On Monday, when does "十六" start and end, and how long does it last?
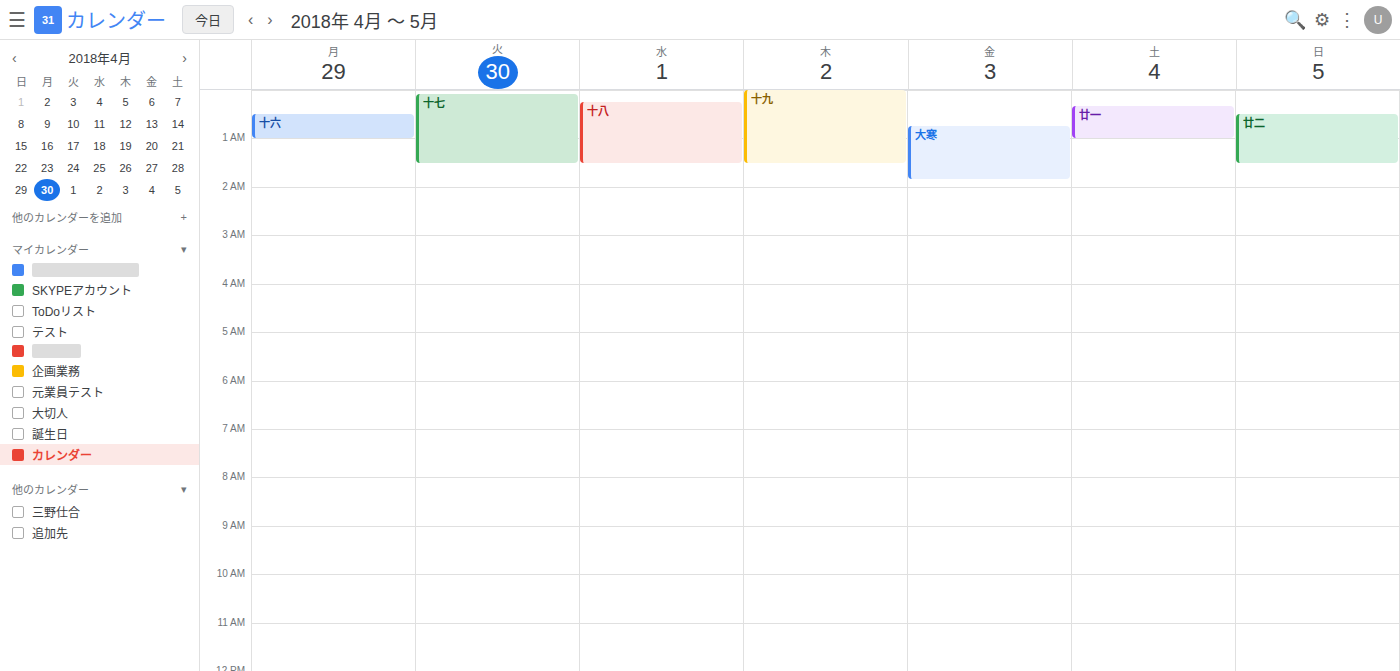
12:30 AM to 1:00 AM, 30 minutes